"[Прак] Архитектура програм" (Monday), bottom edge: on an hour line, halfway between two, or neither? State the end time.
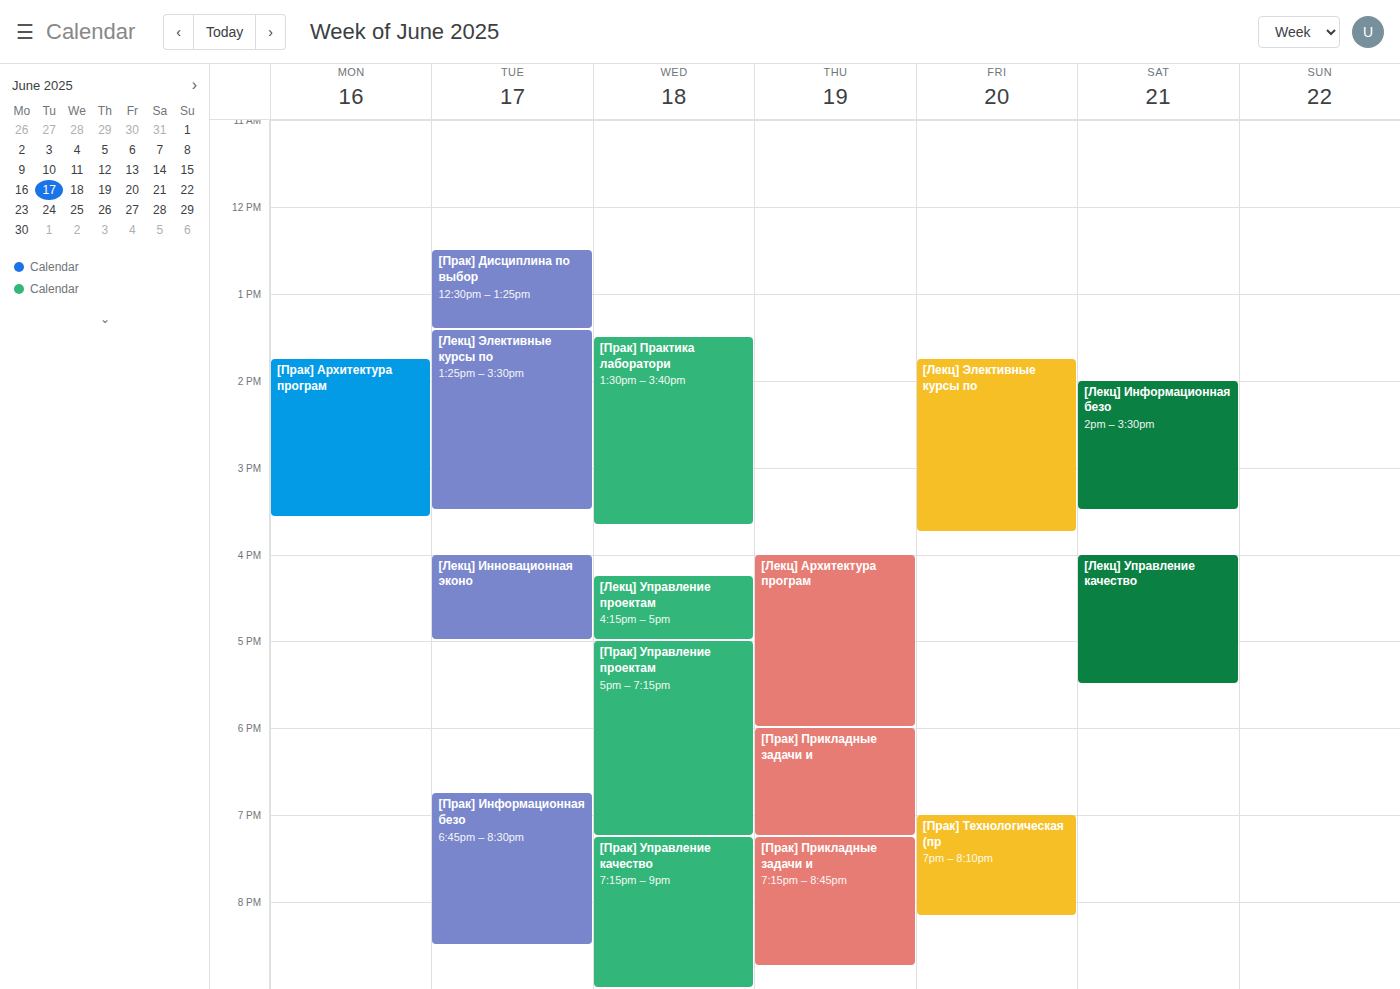
3:35 PM -- neither: 35 minutes below the 3 PM line and 25 minutes above the 4 PM line.